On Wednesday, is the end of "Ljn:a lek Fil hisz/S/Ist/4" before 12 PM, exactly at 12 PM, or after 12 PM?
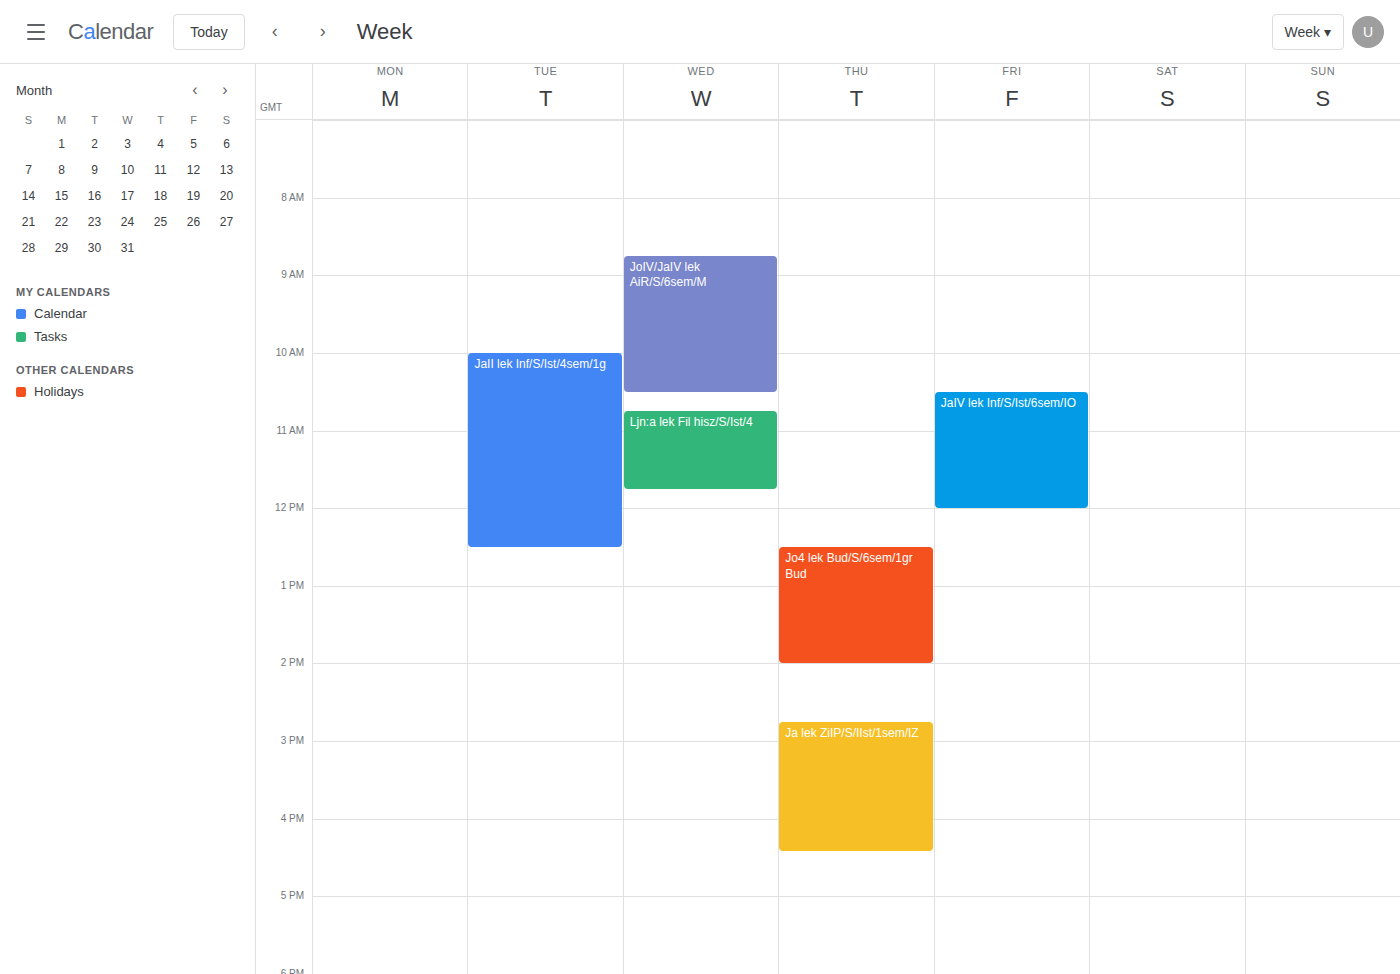
11:45 AM -- before 12 PM, 15 minutes above the 12 PM line.